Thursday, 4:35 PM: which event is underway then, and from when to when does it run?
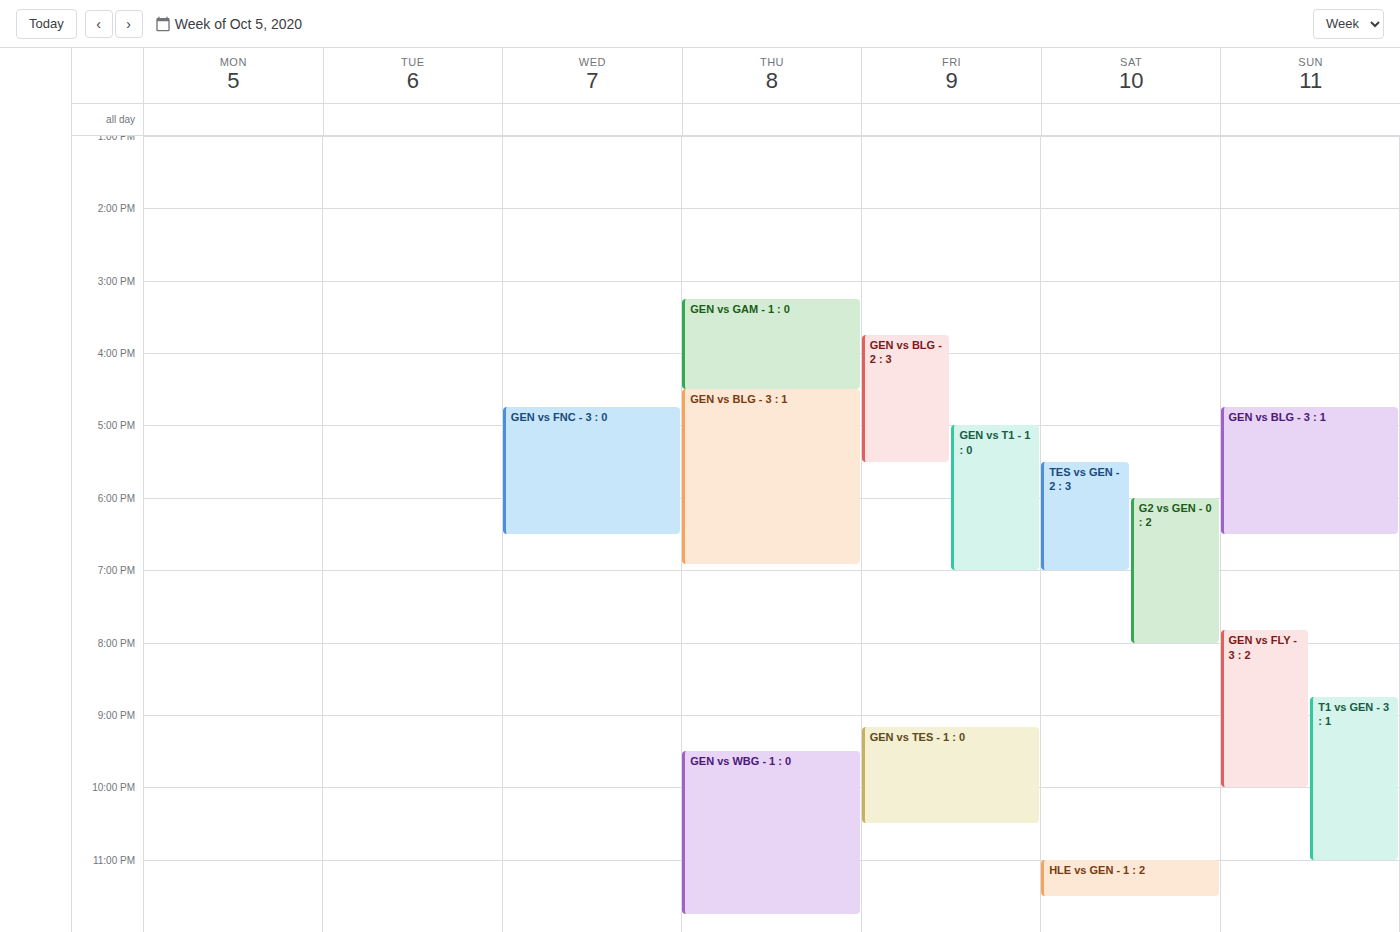
"GEN vs BLG - 3 : 1", 4:30 PM to 6:55 PM